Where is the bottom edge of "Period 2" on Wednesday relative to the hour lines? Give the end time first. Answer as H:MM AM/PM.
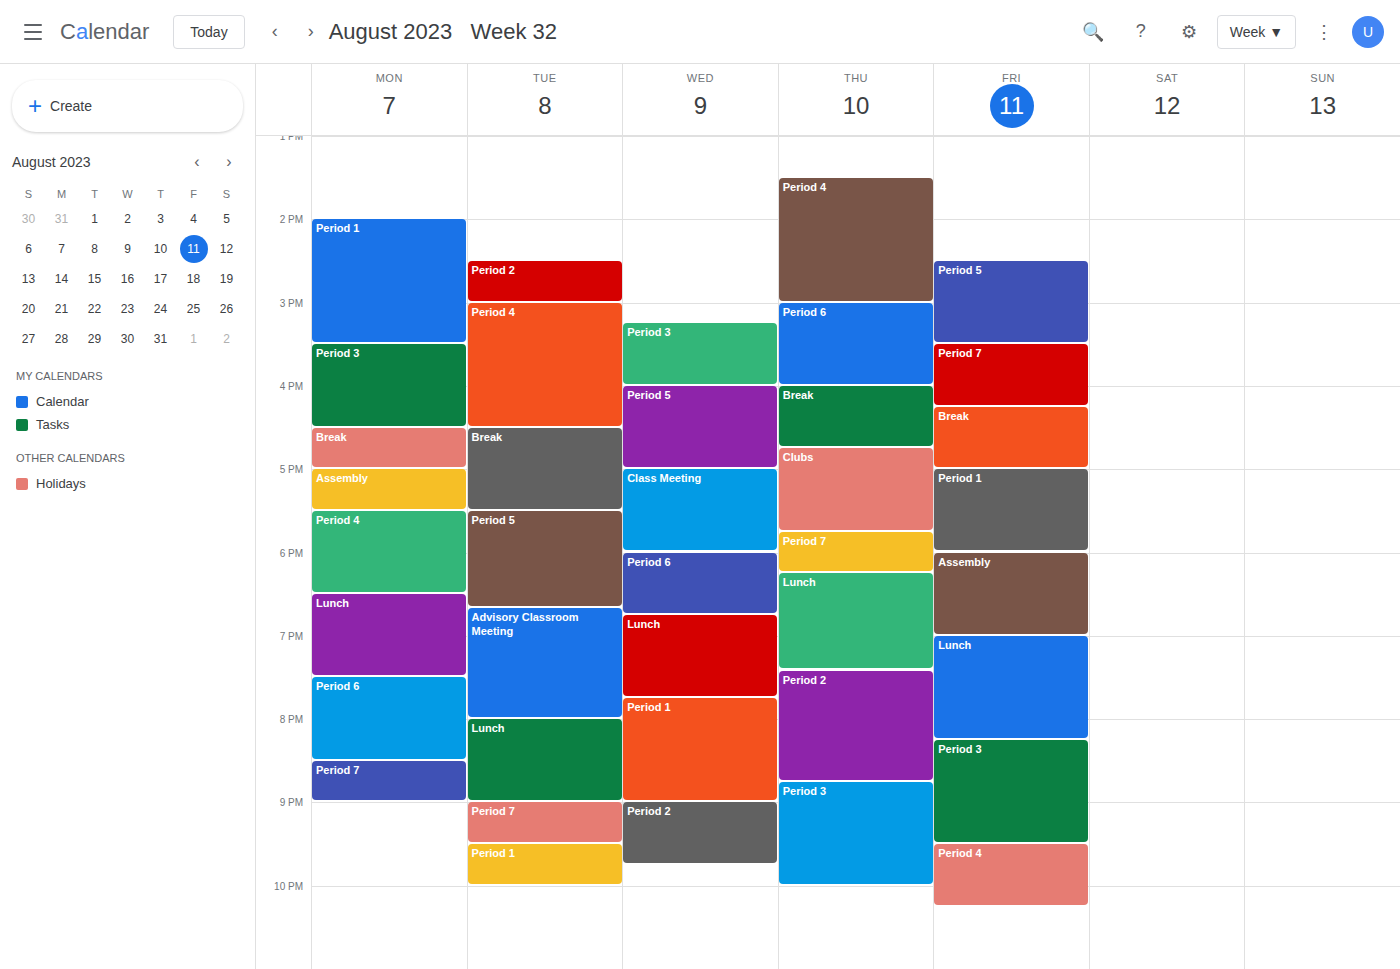
9:45 PM -- neither: three quarters of the way from the 9 PM line to the 10 PM line.